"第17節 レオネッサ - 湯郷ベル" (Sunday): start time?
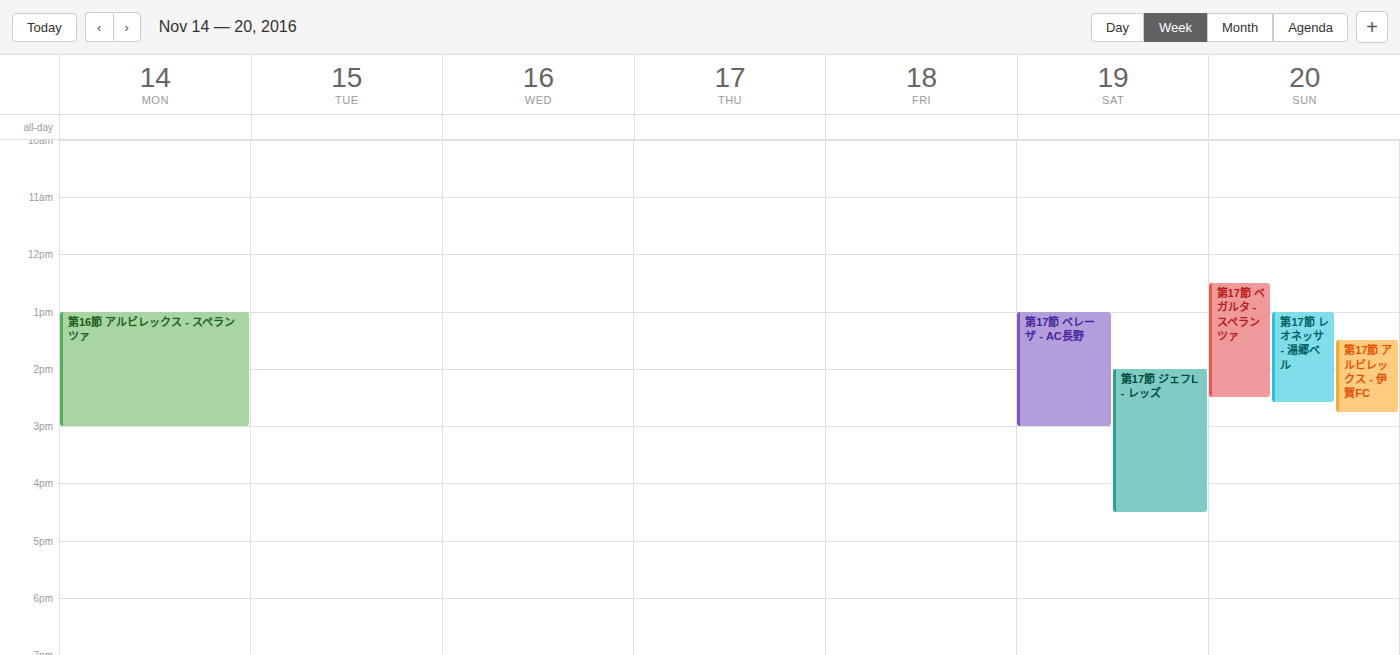
1:00 PM